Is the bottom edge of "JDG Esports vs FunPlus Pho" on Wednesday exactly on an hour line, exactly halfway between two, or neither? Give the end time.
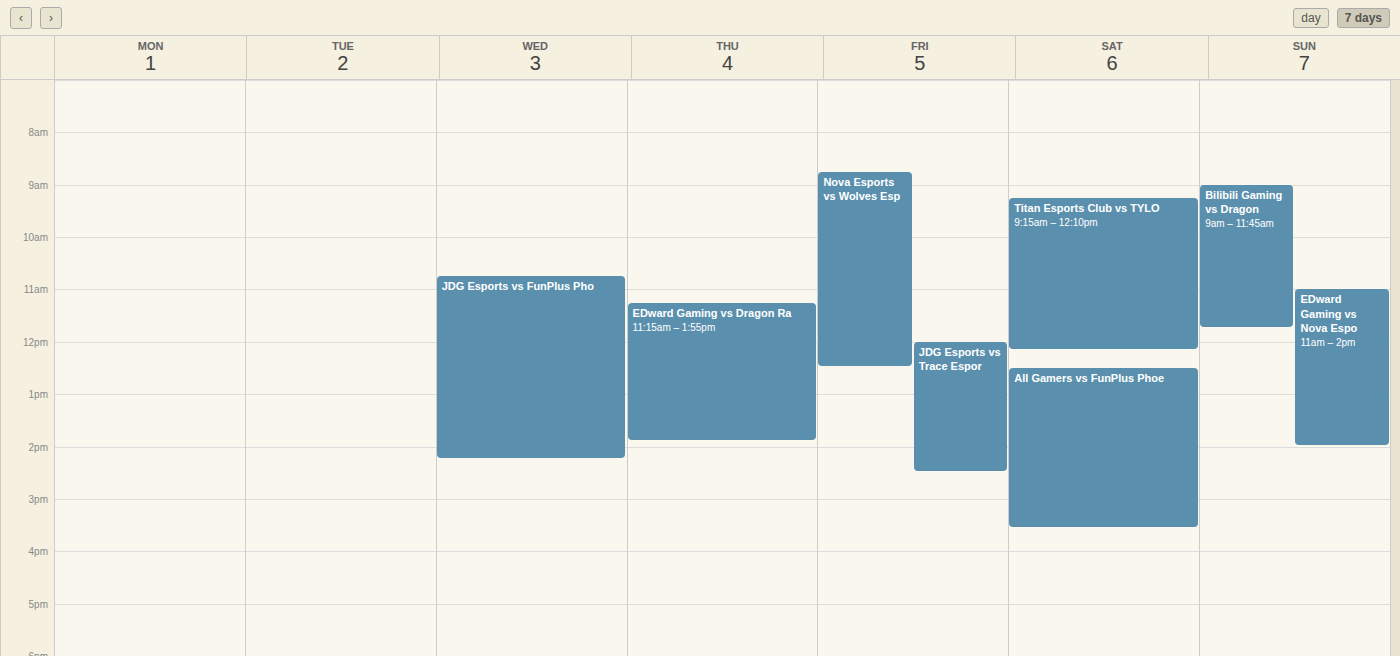
2:15 PM -- neither: a quarter of the way from the 2 PM line to the 3 PM line.